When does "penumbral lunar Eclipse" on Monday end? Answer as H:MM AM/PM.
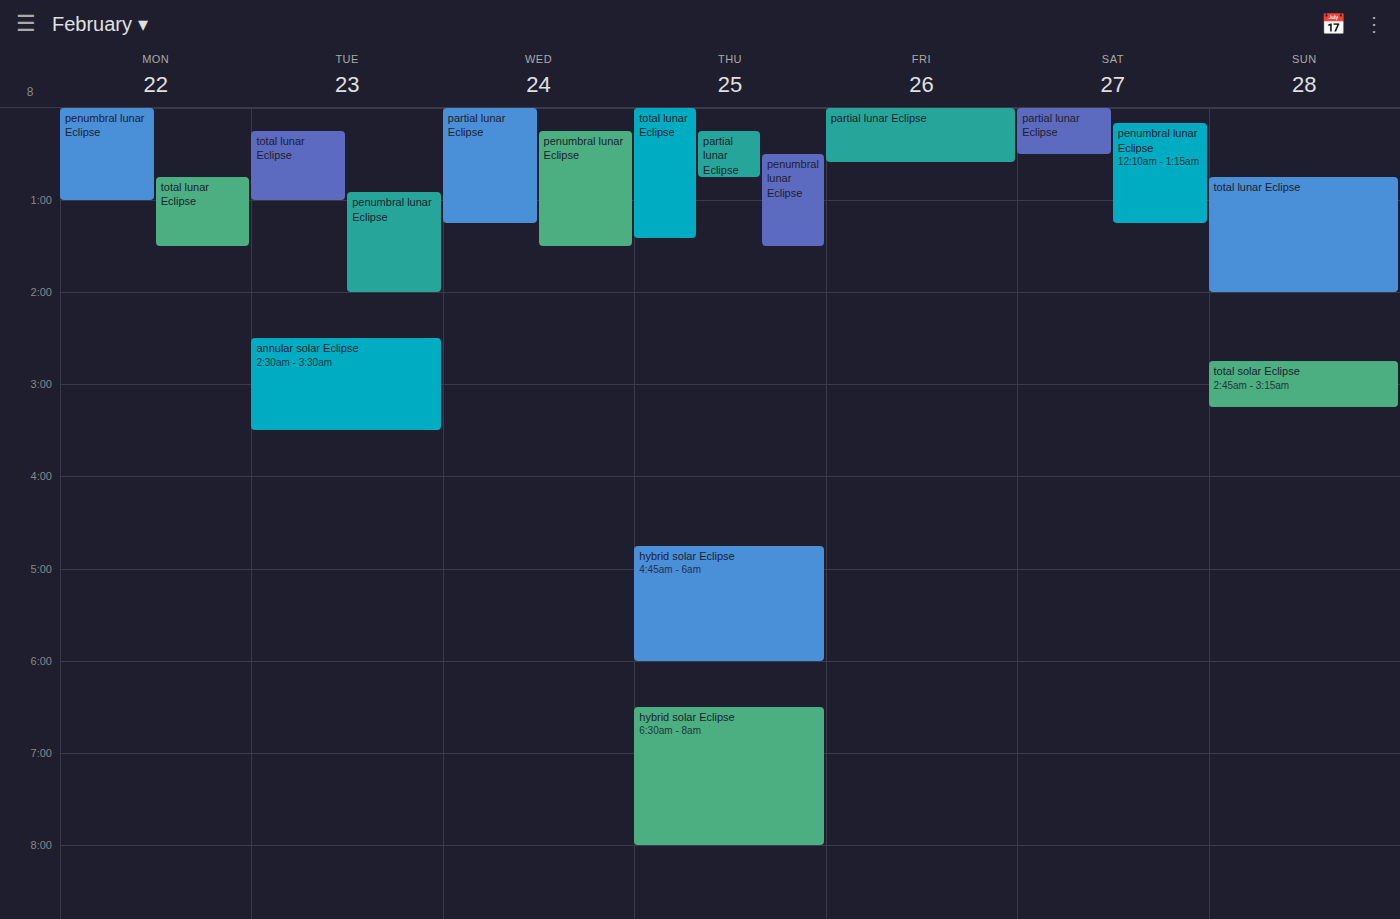
1:00 AM